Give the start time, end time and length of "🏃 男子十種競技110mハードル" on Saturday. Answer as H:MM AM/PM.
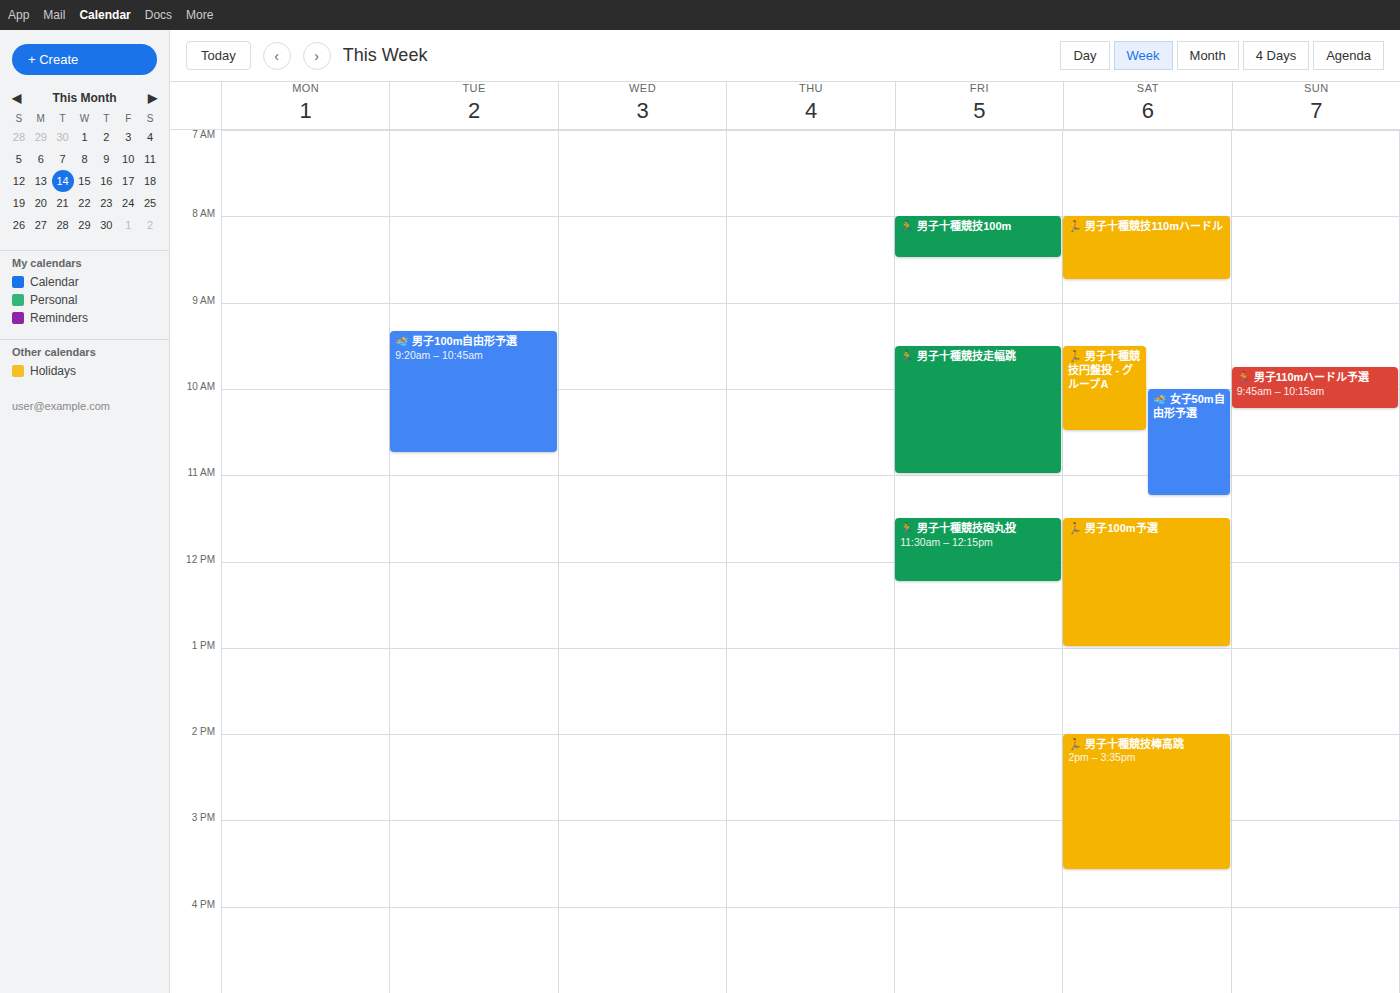
8:00 AM to 8:45 AM, 45 minutes